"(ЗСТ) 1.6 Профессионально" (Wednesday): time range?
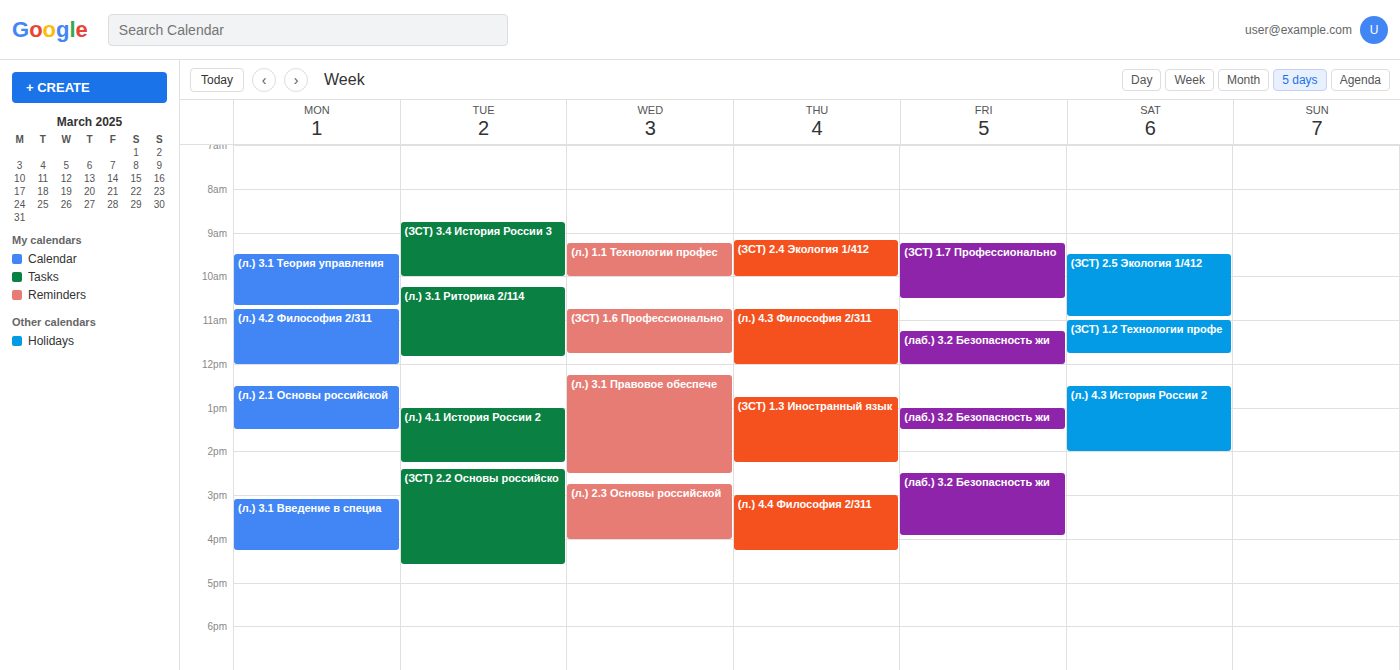
10:45 AM to 11:45 AM